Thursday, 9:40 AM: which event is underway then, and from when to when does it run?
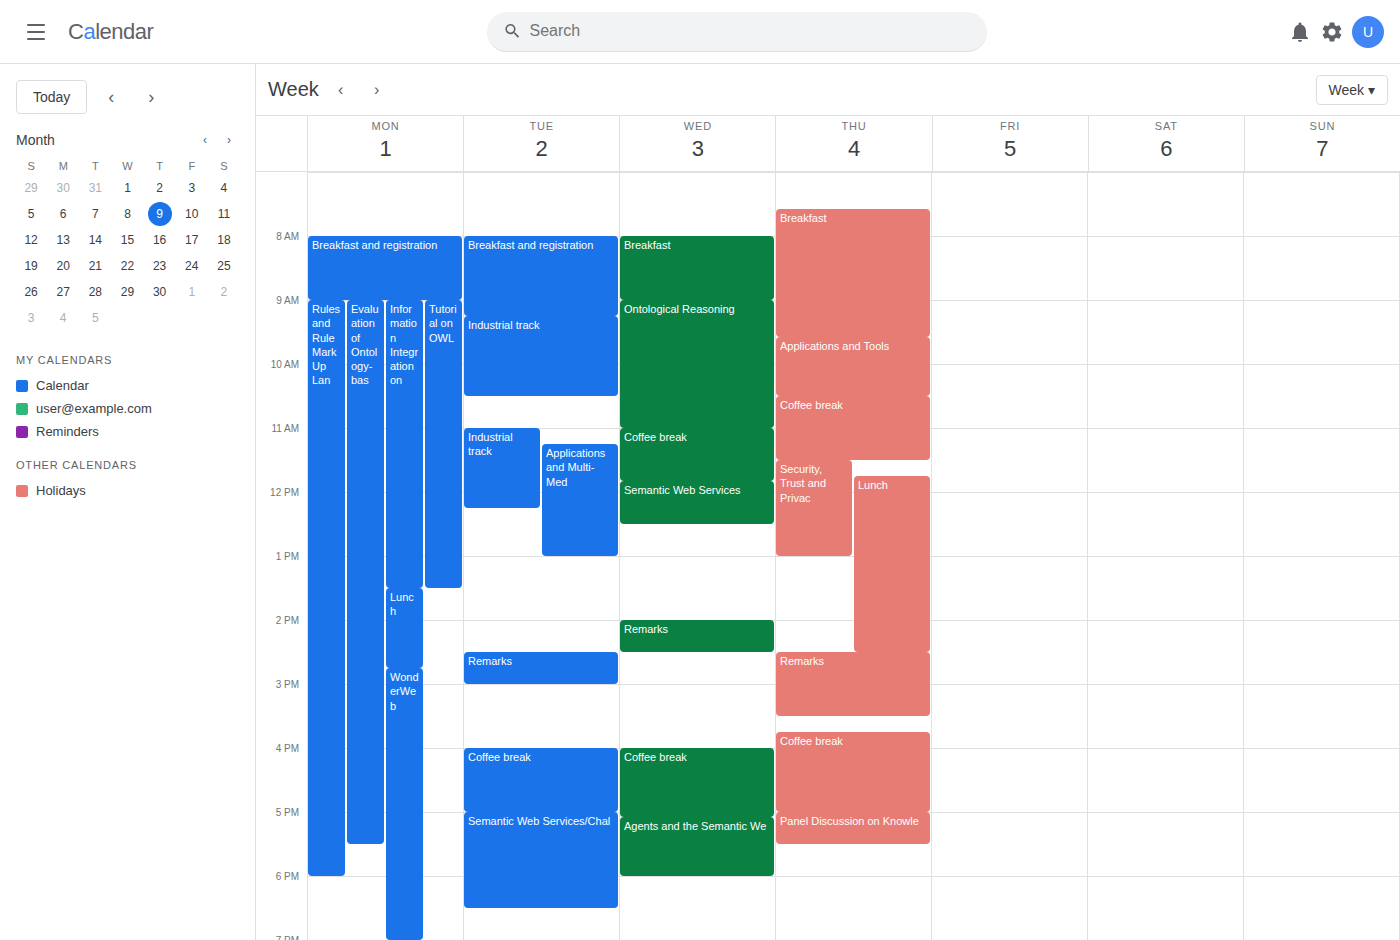
"Applications and Tools", 9:35 AM to 10:30 AM